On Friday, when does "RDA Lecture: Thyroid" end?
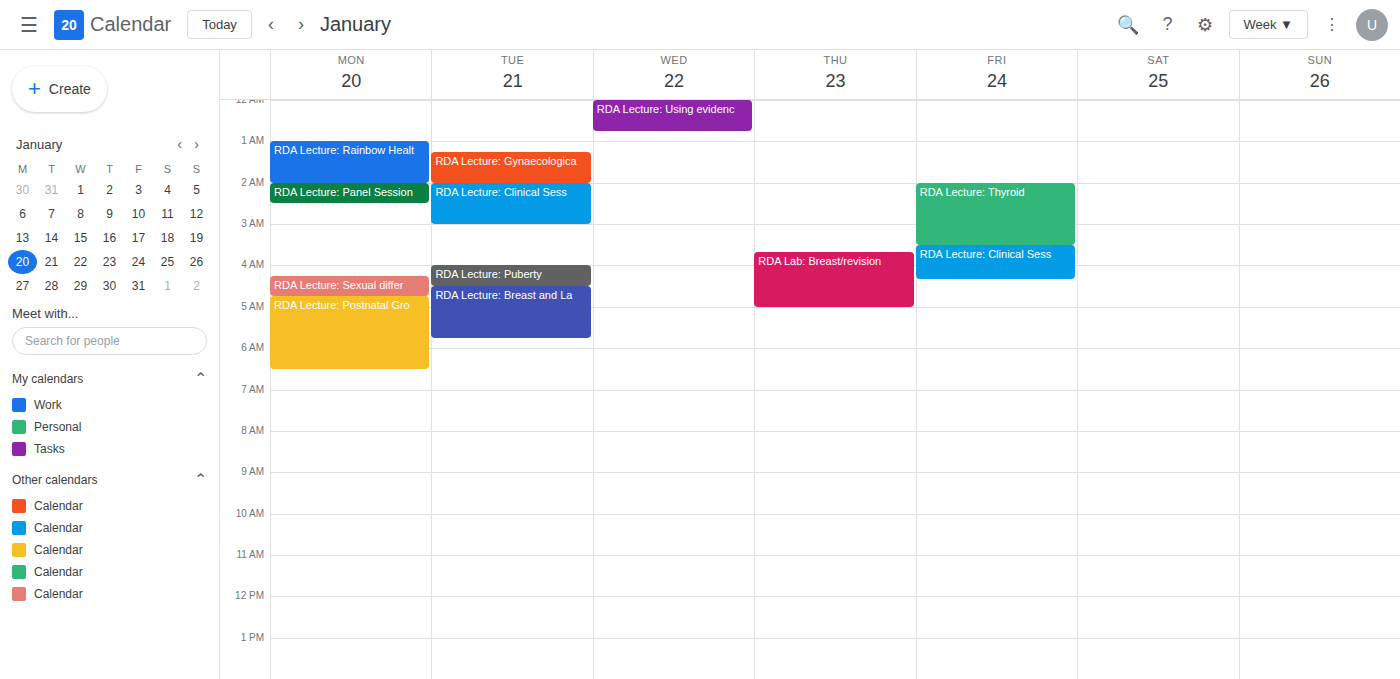
3:30 AM